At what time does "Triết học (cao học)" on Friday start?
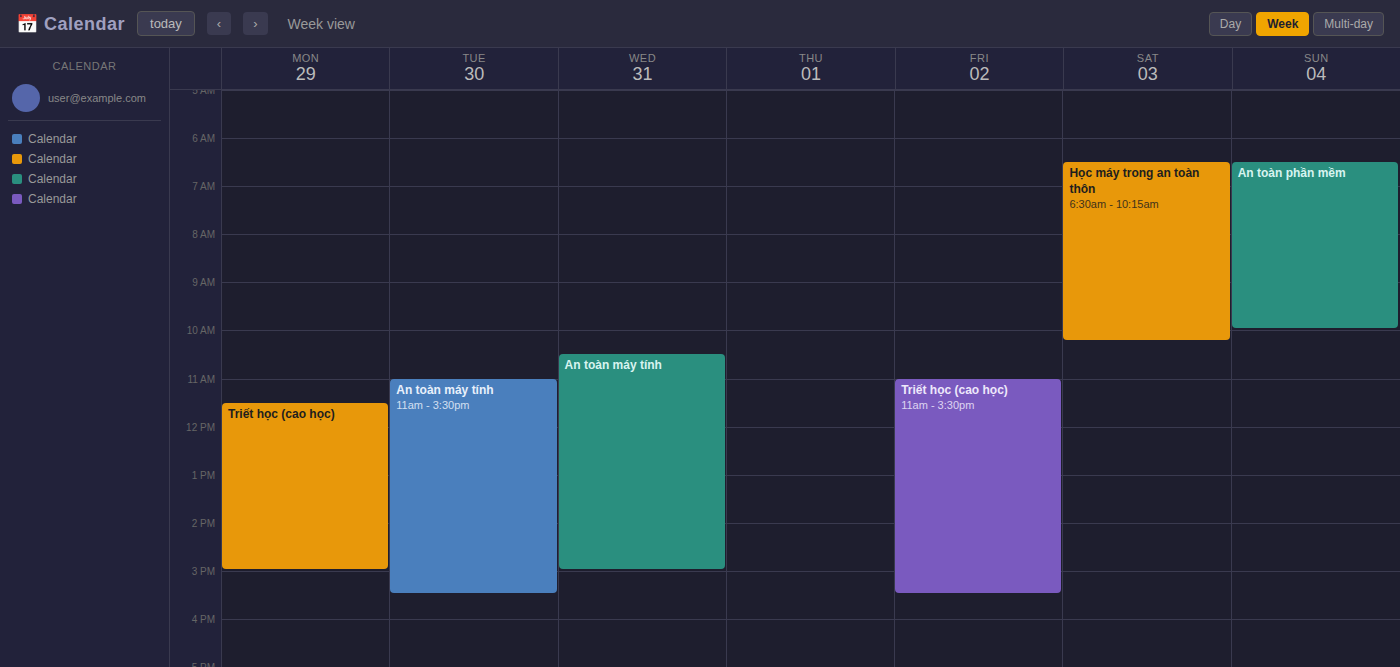
11:00 AM